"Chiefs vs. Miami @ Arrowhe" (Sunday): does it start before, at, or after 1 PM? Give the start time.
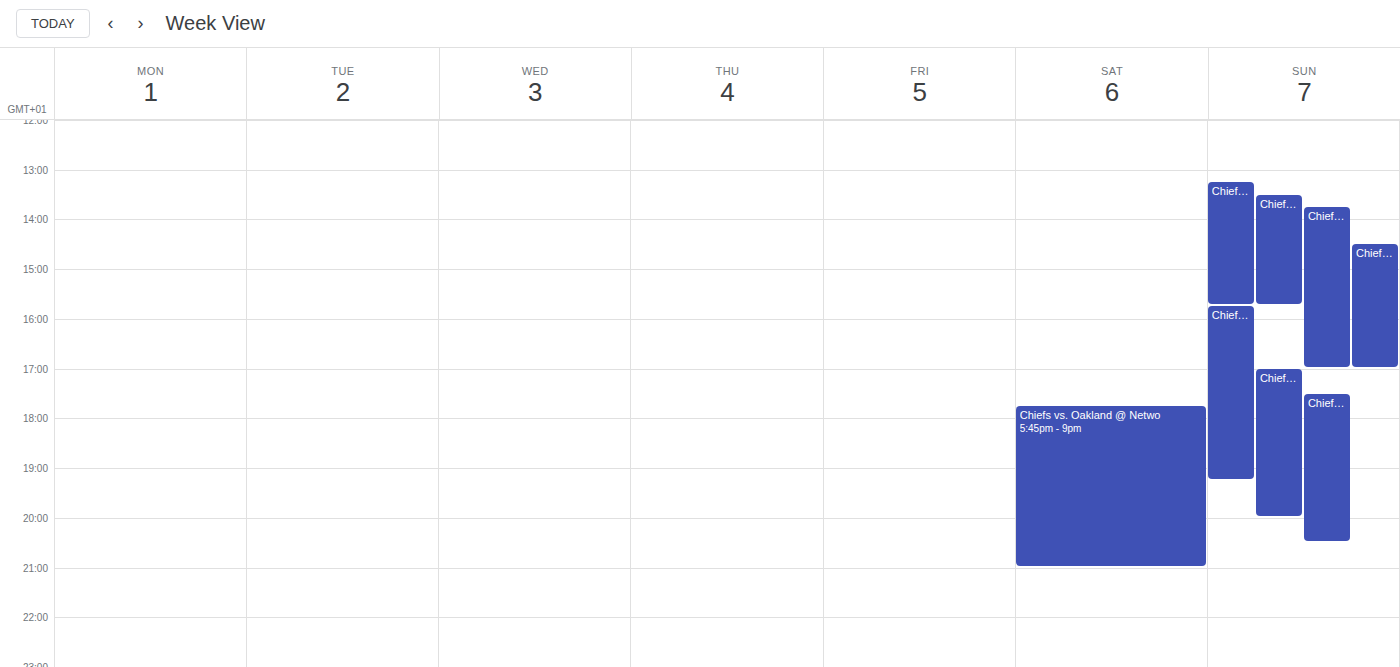
1:15 PM -- after 1 PM, 15 minutes below the 1 PM line.